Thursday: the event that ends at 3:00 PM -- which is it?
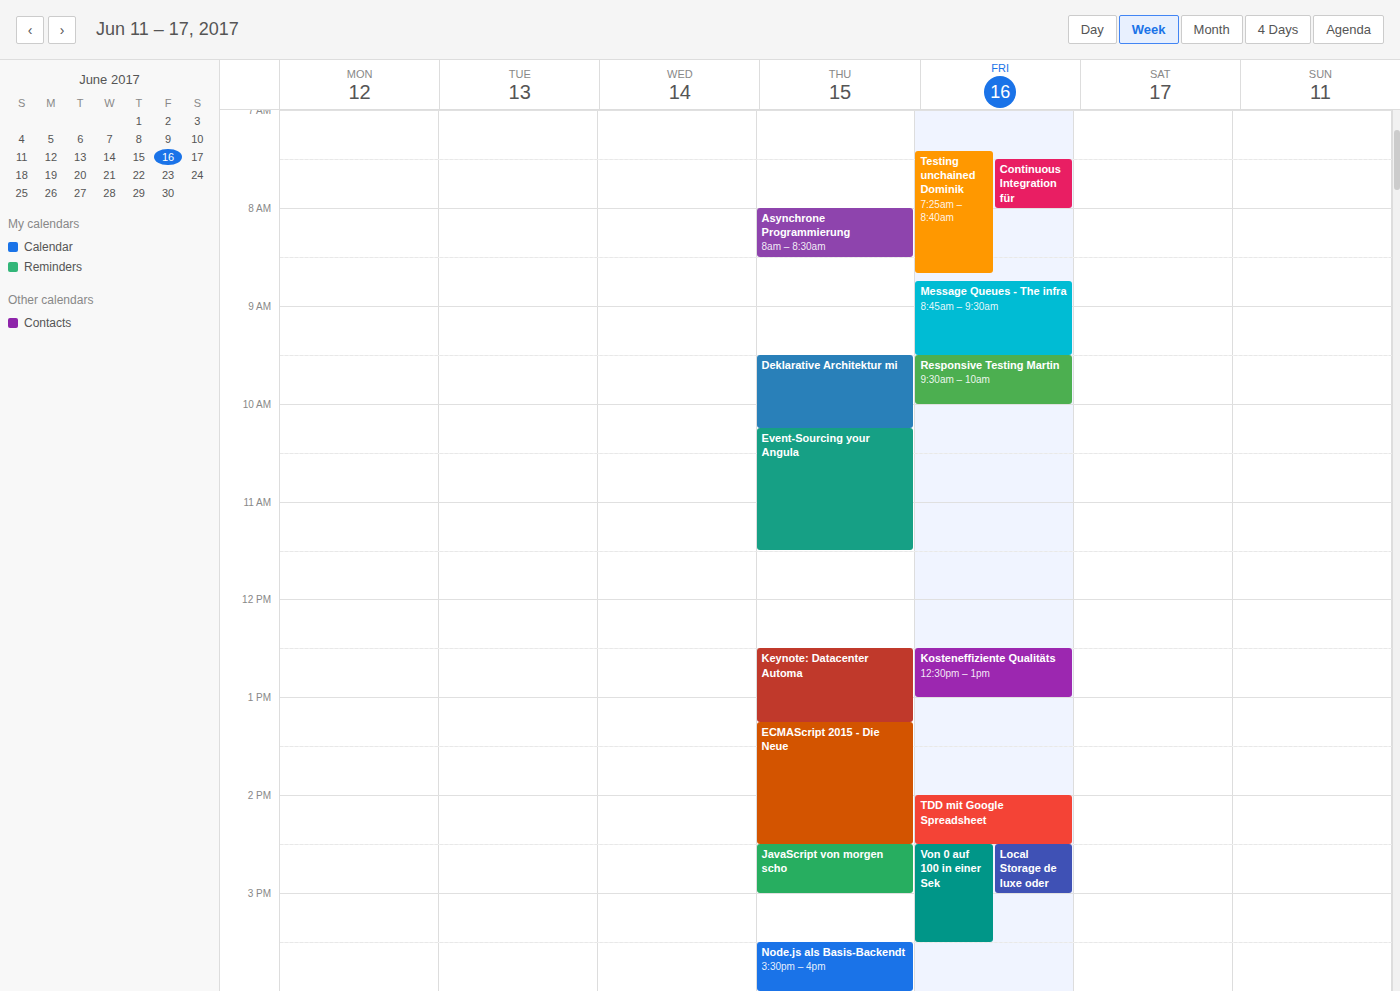
"JavaScript von morgen scho"